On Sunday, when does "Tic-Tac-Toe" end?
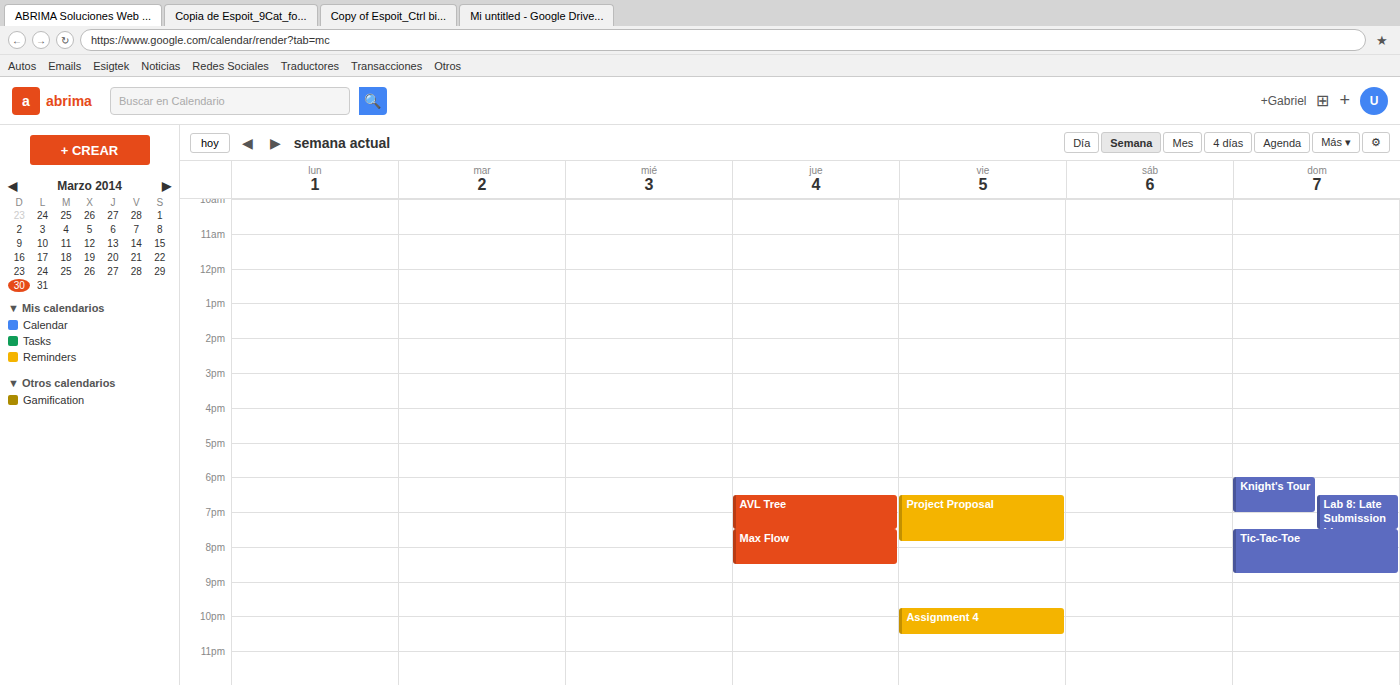
8:45 PM